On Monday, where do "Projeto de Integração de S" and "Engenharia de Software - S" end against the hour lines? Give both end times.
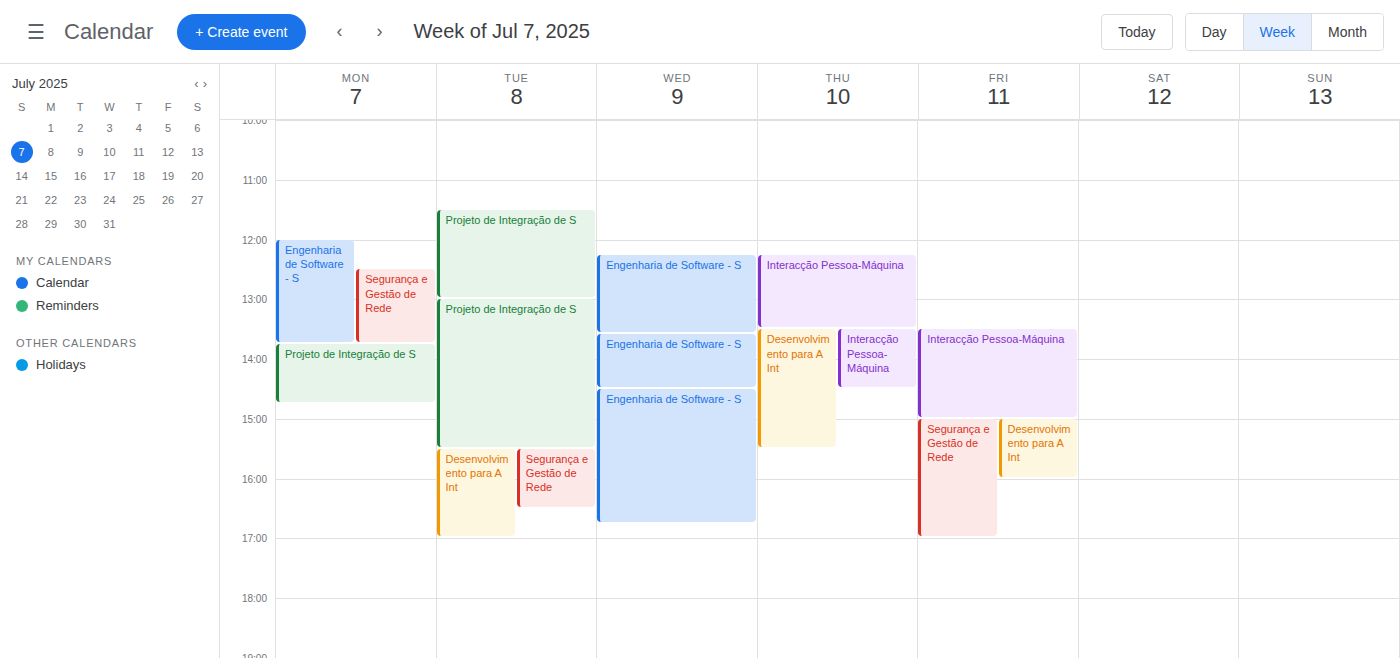
"Projeto de Integração de S": 2:45 PM, neither: three quarters of the way from the 2 PM line to the 3 PM line. "Engenharia de Software - S": 1:45 PM, neither: three quarters of the way from the 1 PM line to the 2 PM line.